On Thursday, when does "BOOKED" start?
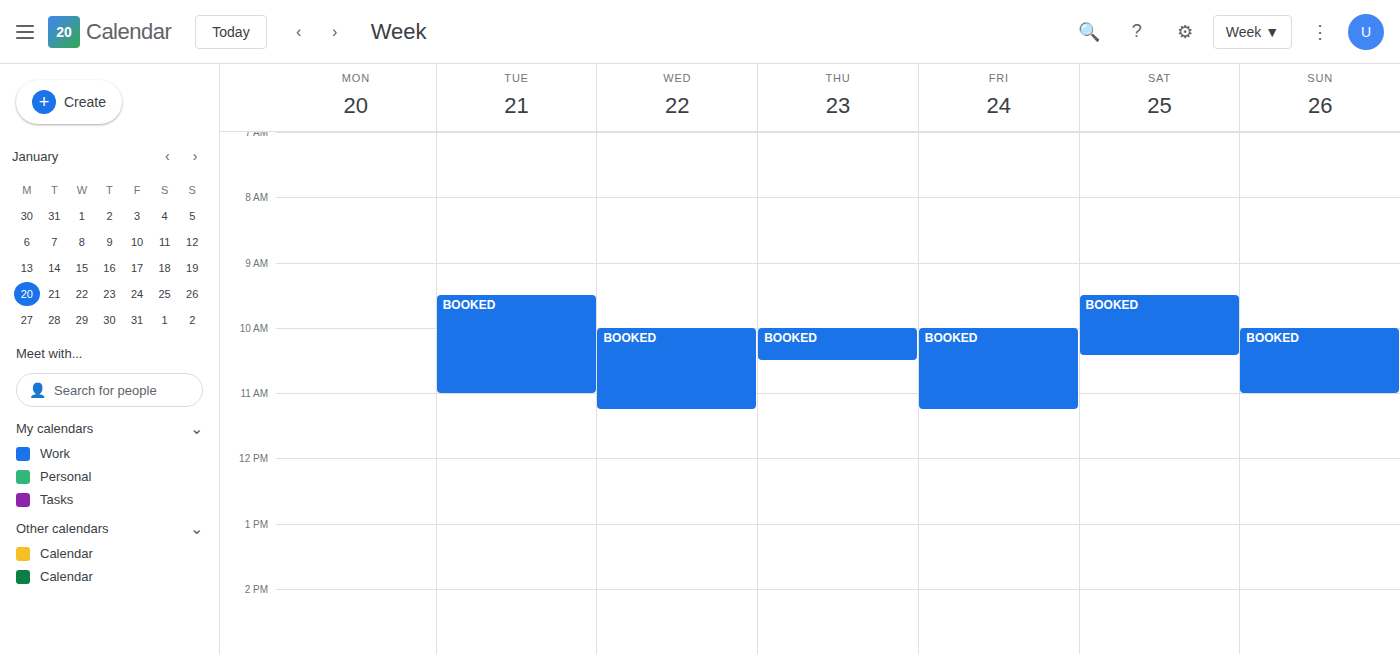
10:00 AM